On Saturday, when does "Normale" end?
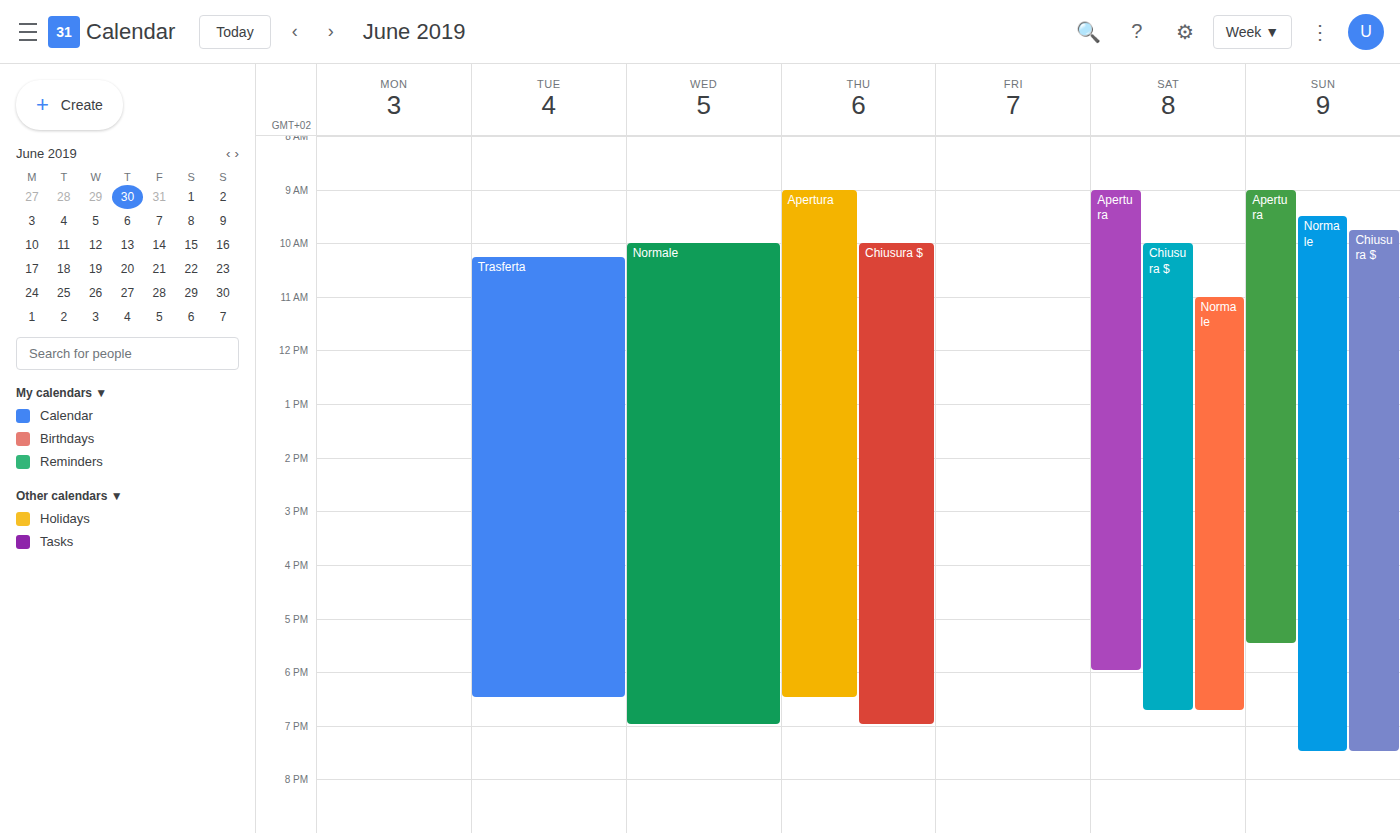
6:45 PM